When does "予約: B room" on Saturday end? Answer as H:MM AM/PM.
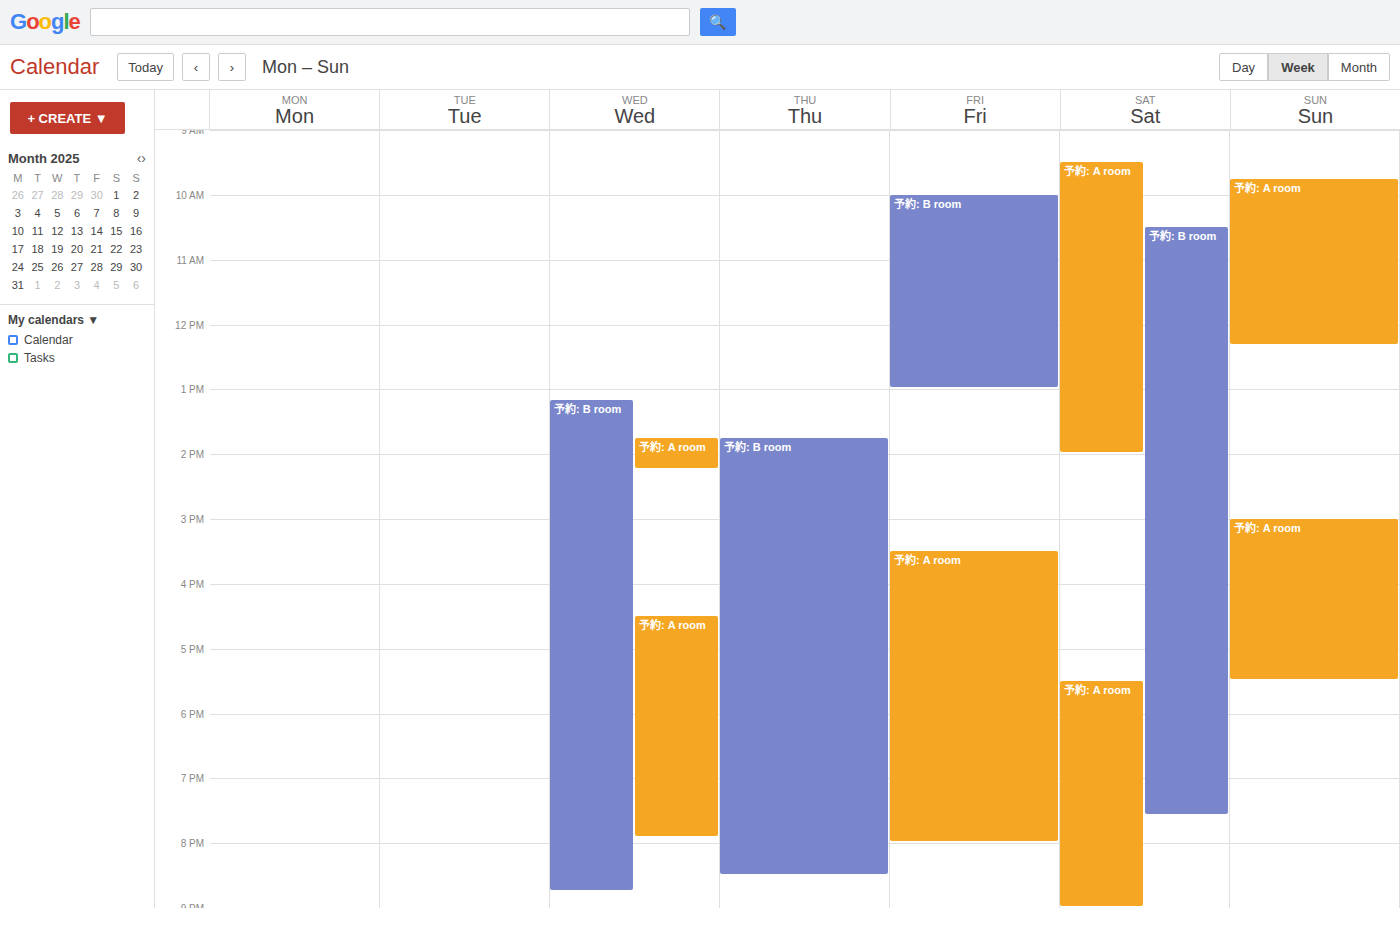
7:35 PM